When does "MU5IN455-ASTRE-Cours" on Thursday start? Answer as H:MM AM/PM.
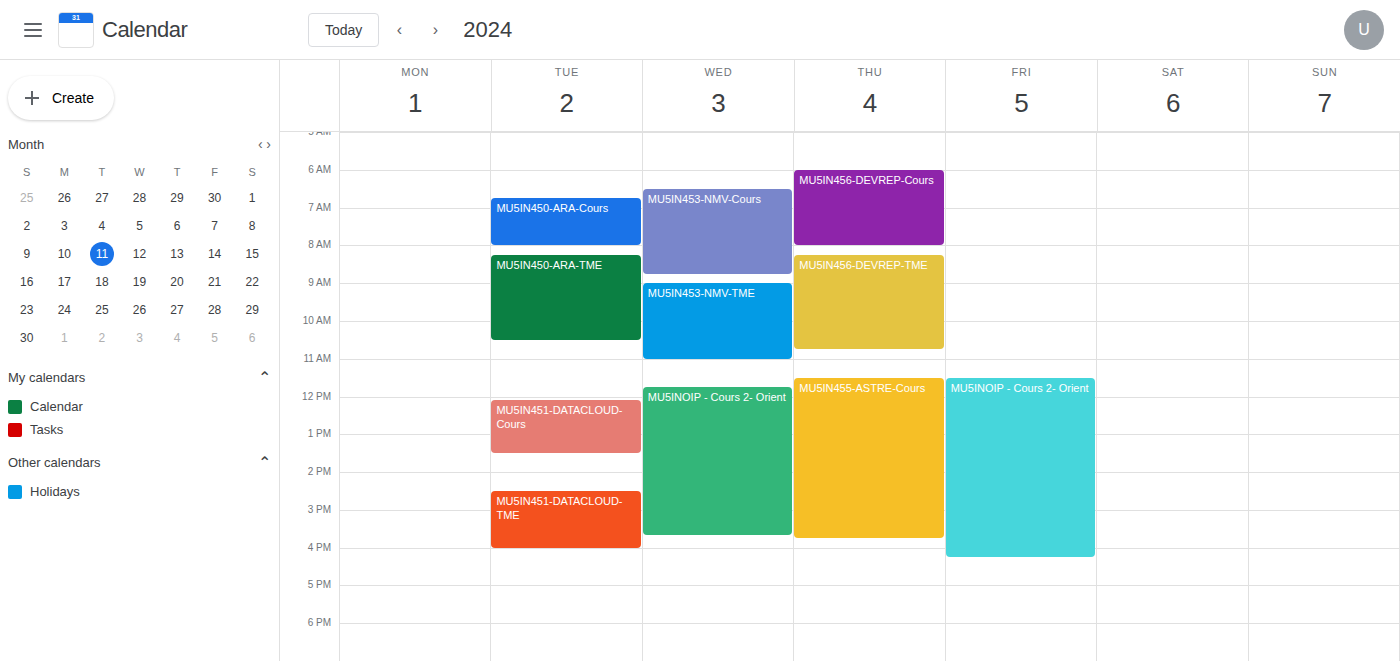
11:30 AM